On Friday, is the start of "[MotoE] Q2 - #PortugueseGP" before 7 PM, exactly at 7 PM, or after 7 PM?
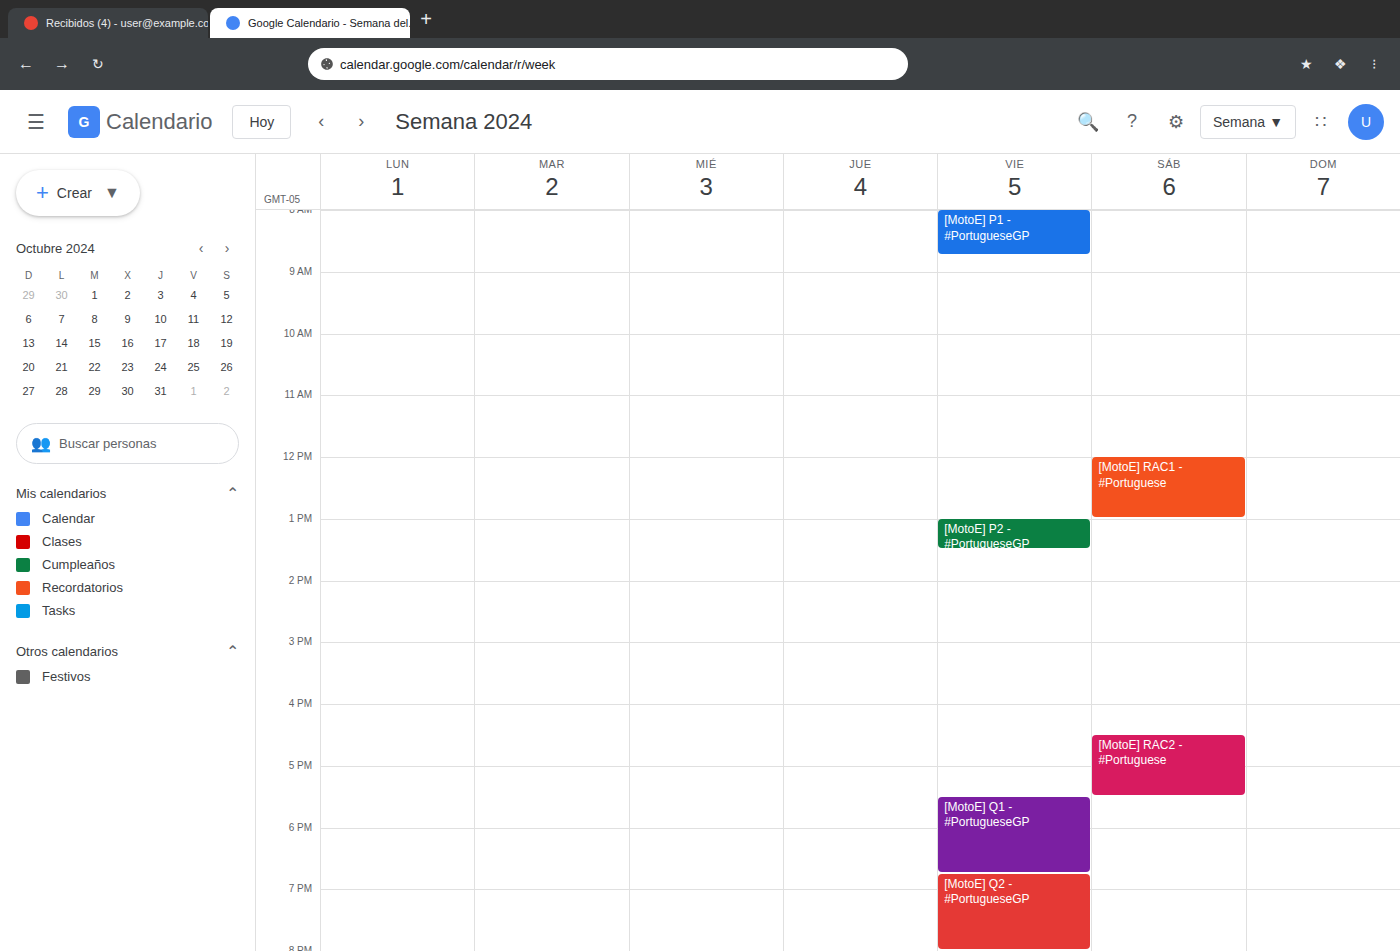
6:45 PM -- before 7 PM, 15 minutes above the 7 PM line.